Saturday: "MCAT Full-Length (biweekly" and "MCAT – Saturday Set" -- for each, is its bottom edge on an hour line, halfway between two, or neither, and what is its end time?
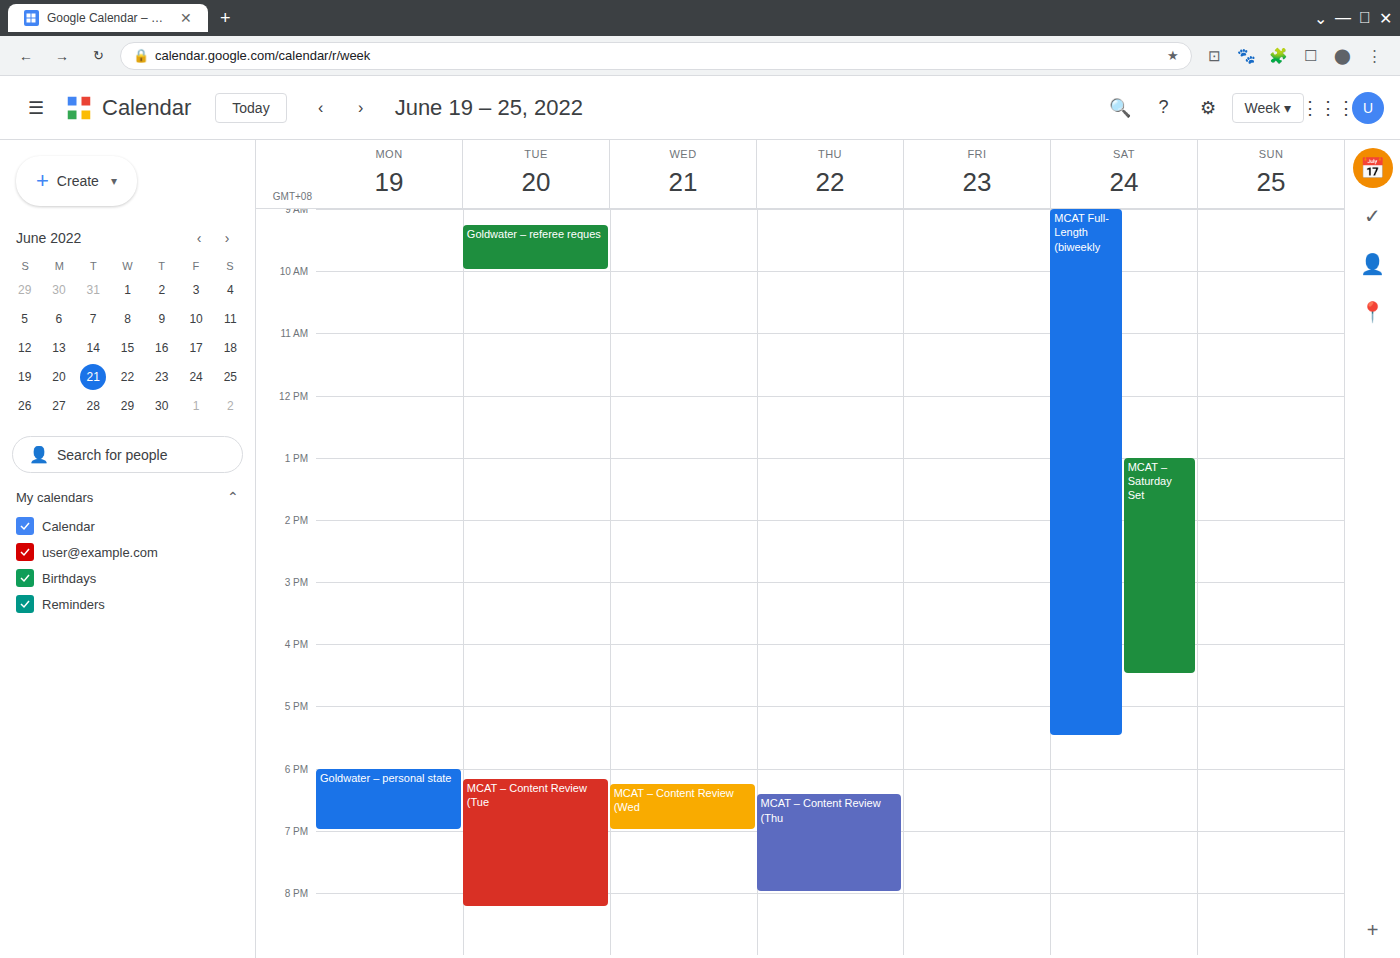
"MCAT Full-Length (biweekly": 5:30 PM, halfway between the 5 PM and 6 PM lines. "MCAT – Saturday Set": 4:30 PM, halfway between the 4 PM and 5 PM lines.